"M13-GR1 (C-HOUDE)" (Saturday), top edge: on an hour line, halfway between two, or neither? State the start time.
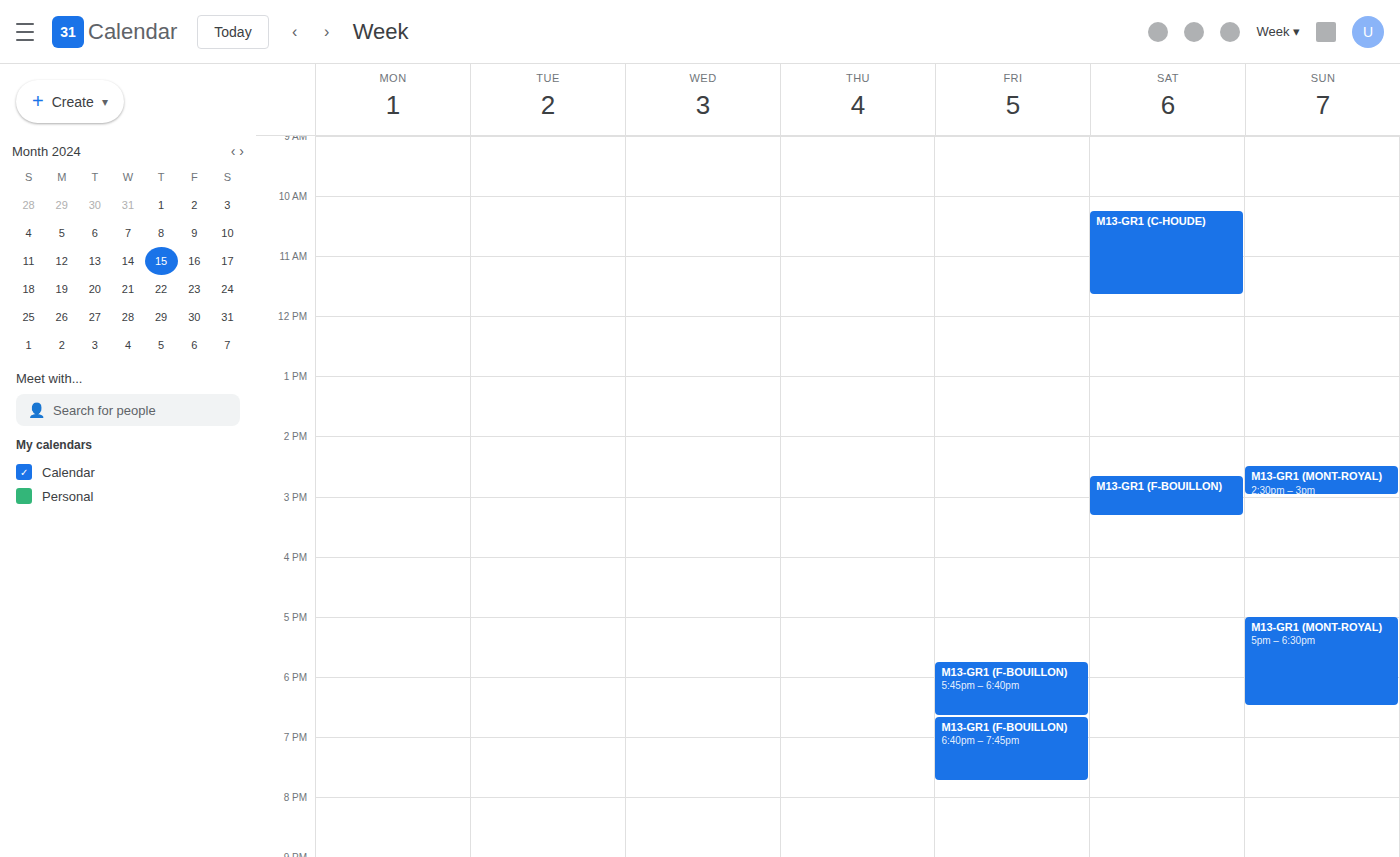
10:15 -- neither: a quarter of the way from the 10:00 line to the 11:00 line.